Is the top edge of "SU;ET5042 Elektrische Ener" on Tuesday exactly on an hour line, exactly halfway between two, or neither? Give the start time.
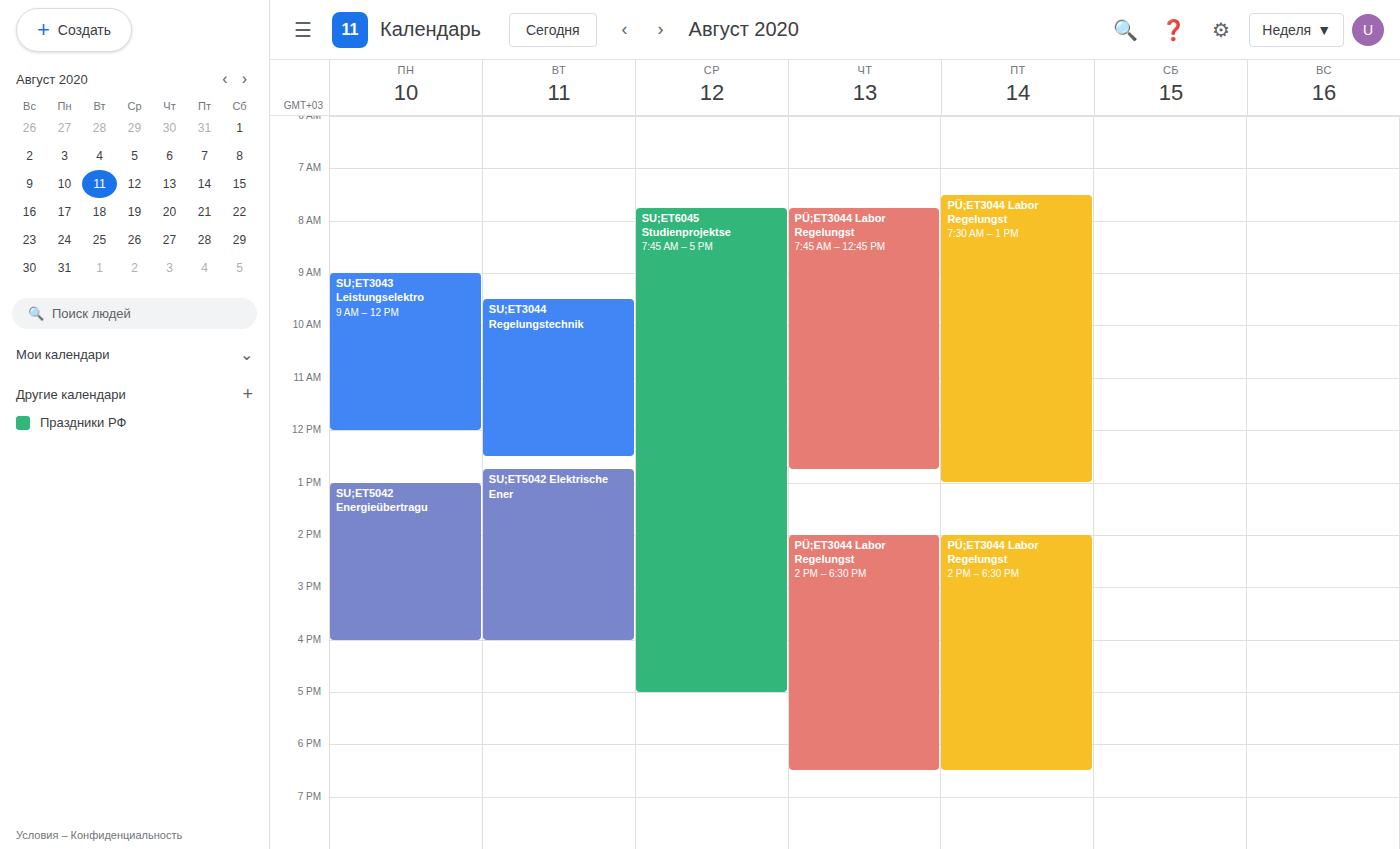
12:45 PM -- neither: three quarters of the way from the 12 PM line to the 1 PM line.